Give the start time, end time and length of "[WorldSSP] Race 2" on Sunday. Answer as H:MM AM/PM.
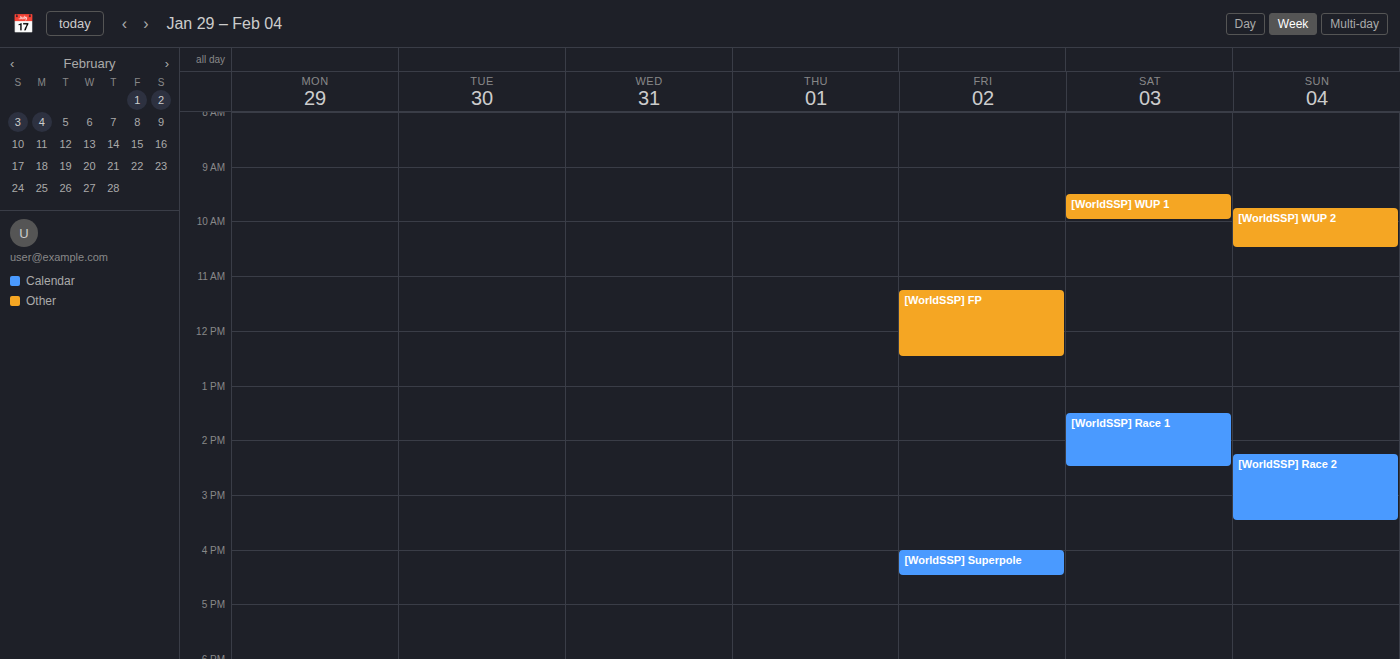
2:15 PM to 3:30 PM, 1 hour 15 minutes